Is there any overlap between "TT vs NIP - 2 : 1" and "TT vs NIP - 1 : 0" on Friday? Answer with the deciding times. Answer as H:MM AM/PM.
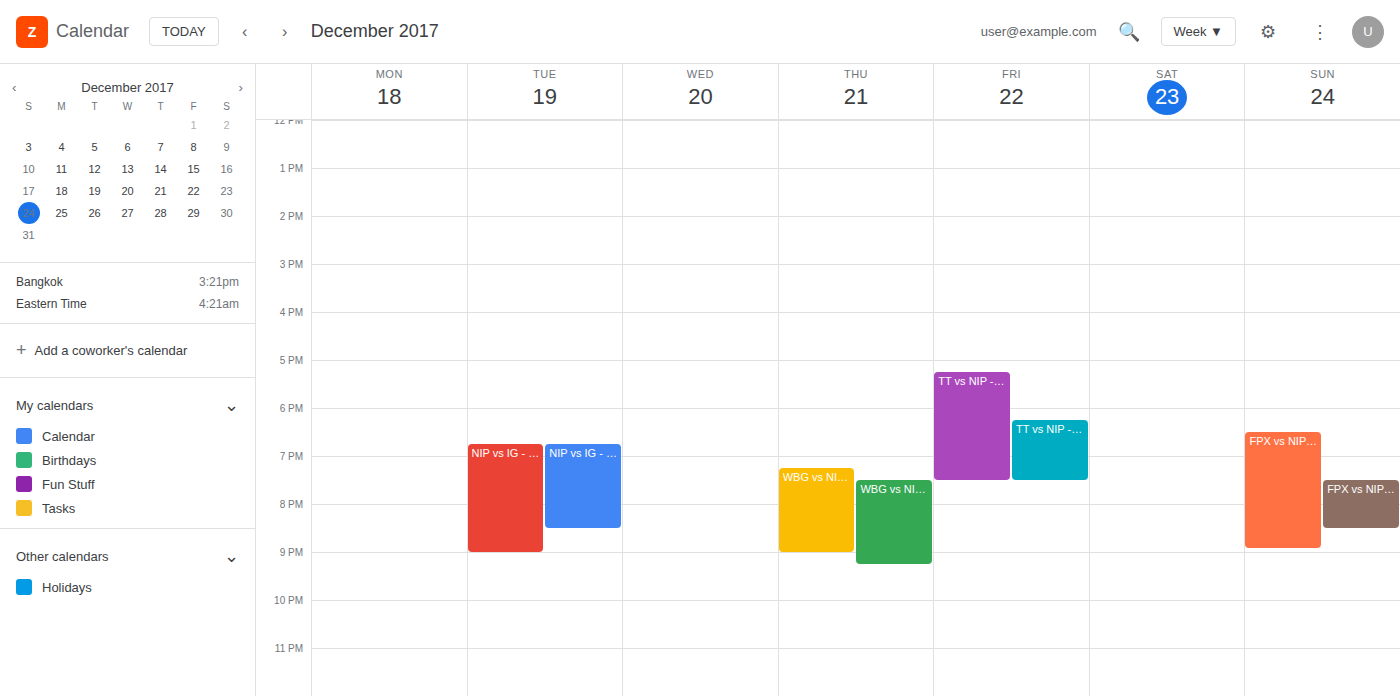
"TT vs NIP - 2 : 1" starts at 6:15 PM, before "TT vs NIP - 1 : 0" ends at 7:30 PM -- they overlap.